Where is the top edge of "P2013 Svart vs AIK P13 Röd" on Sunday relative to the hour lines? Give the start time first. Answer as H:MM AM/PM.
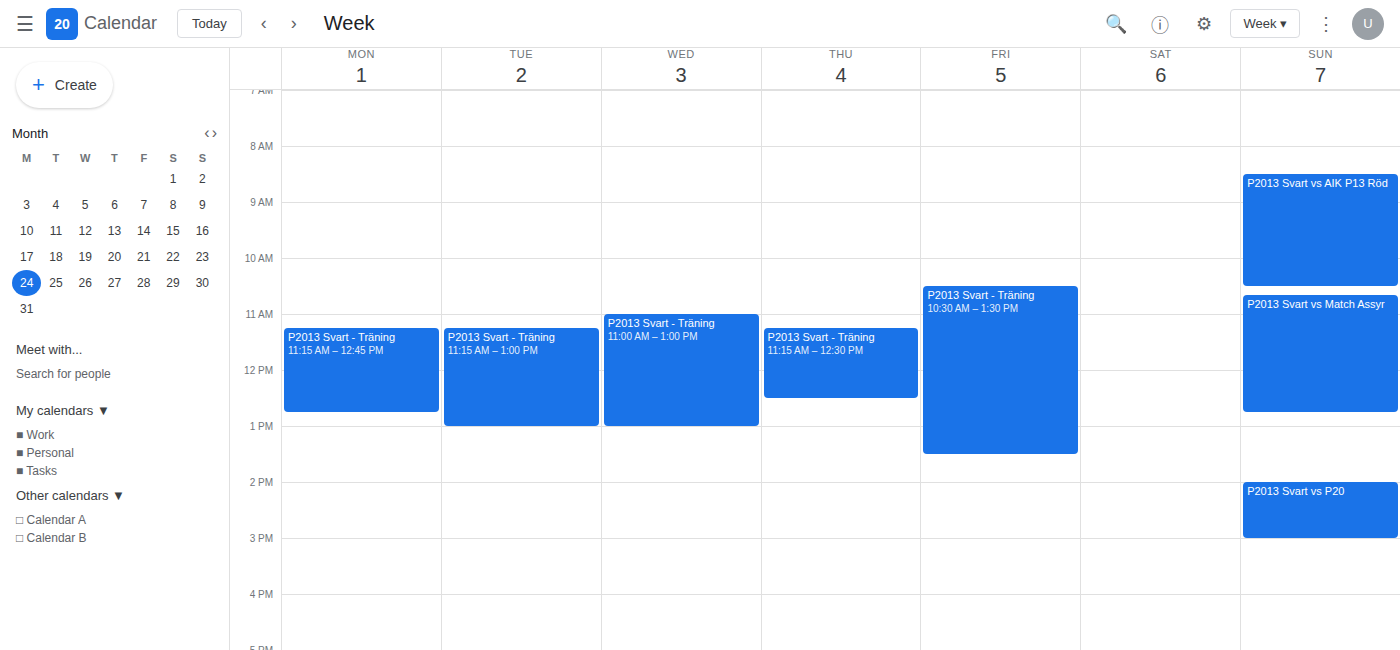
8:30 AM -- halfway between the 8 AM and 9 AM lines.